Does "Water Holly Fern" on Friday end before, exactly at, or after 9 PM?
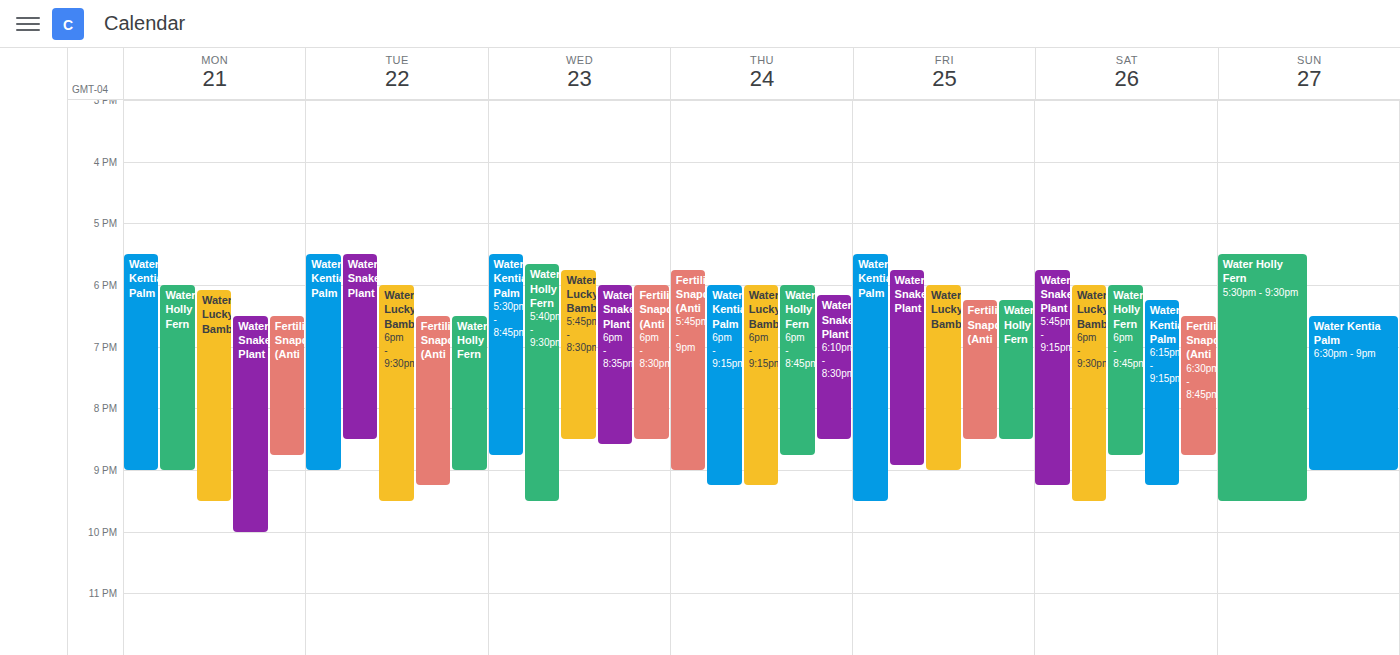
8:30 PM -- before 9 PM, 30 minutes above the 9 PM line.